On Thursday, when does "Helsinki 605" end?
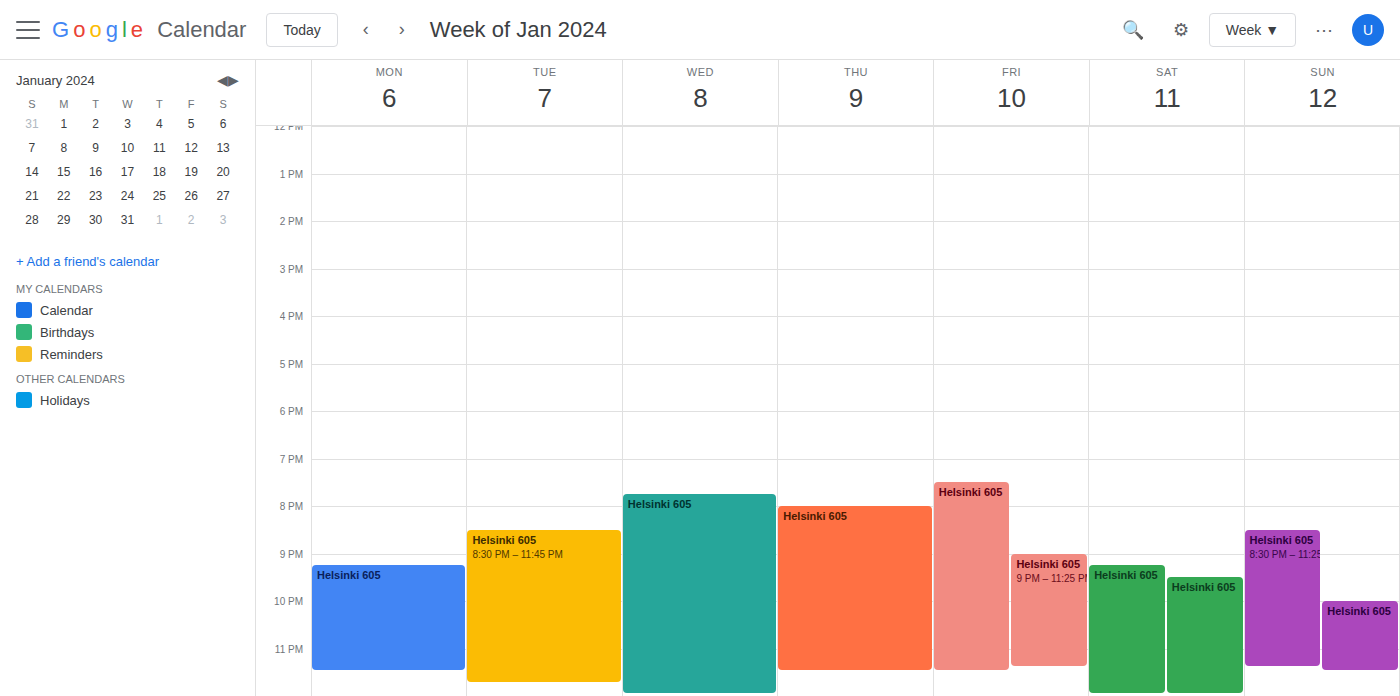
11:30 PM